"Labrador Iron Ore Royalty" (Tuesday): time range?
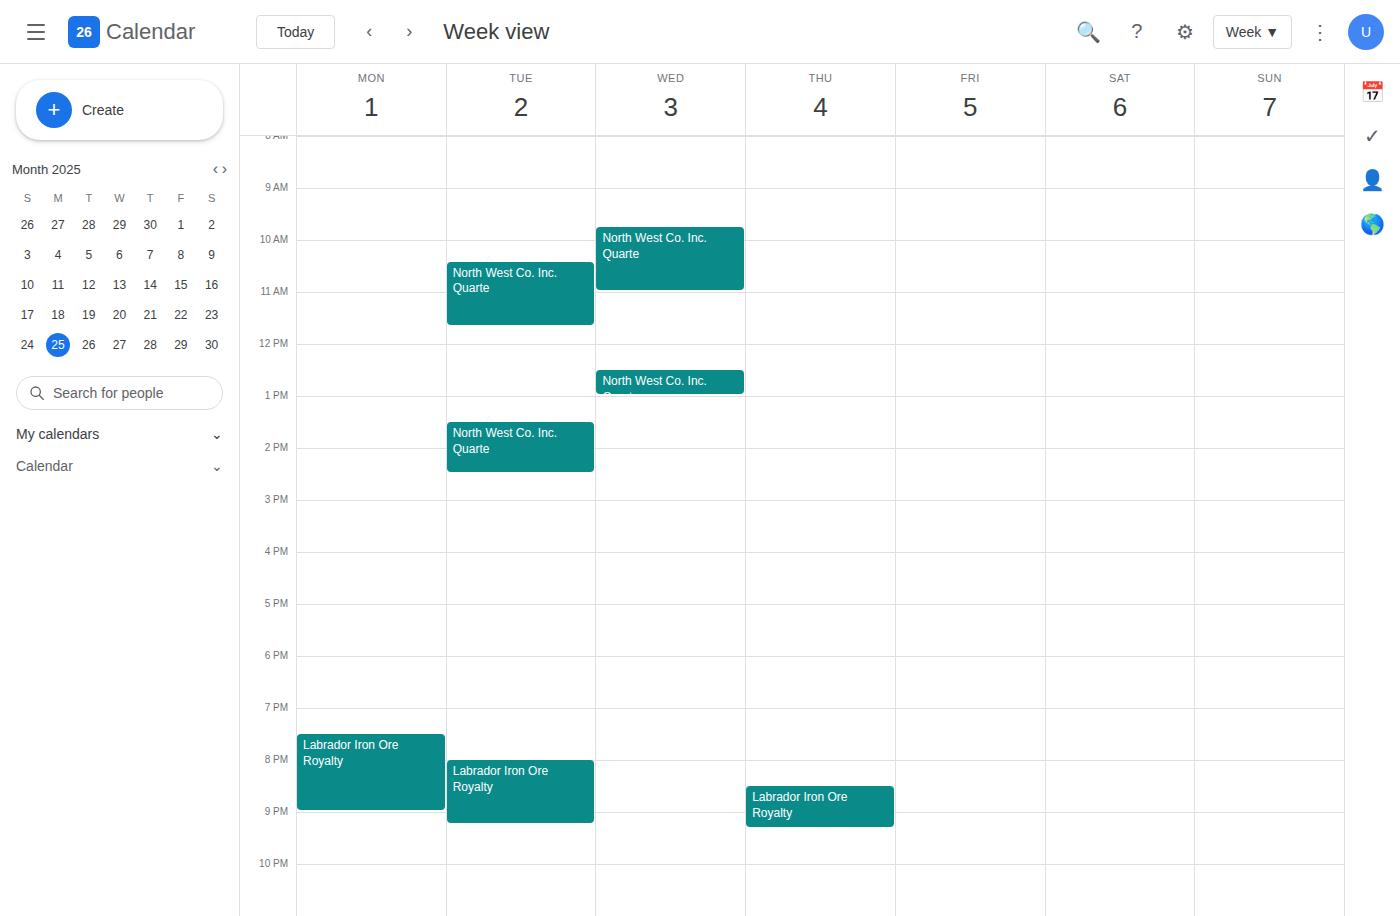
8:00 PM to 9:15 PM